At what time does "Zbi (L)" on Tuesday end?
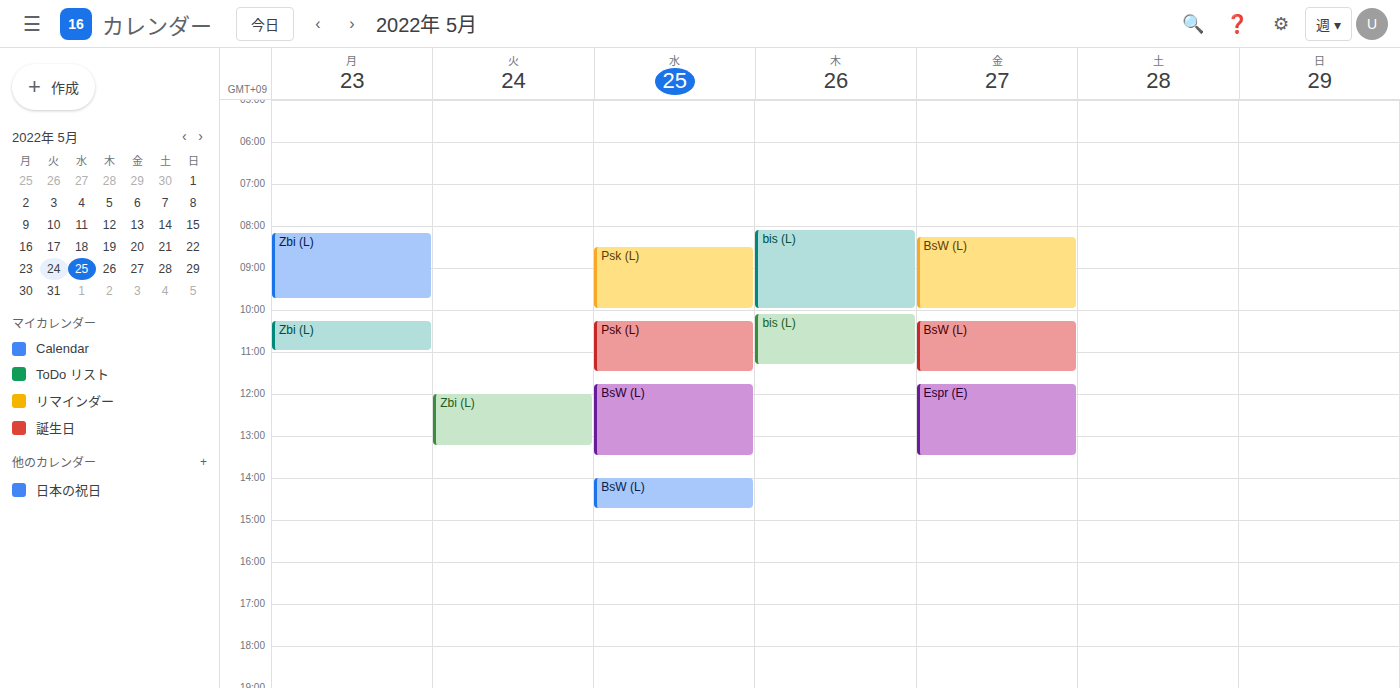
1:15 PM